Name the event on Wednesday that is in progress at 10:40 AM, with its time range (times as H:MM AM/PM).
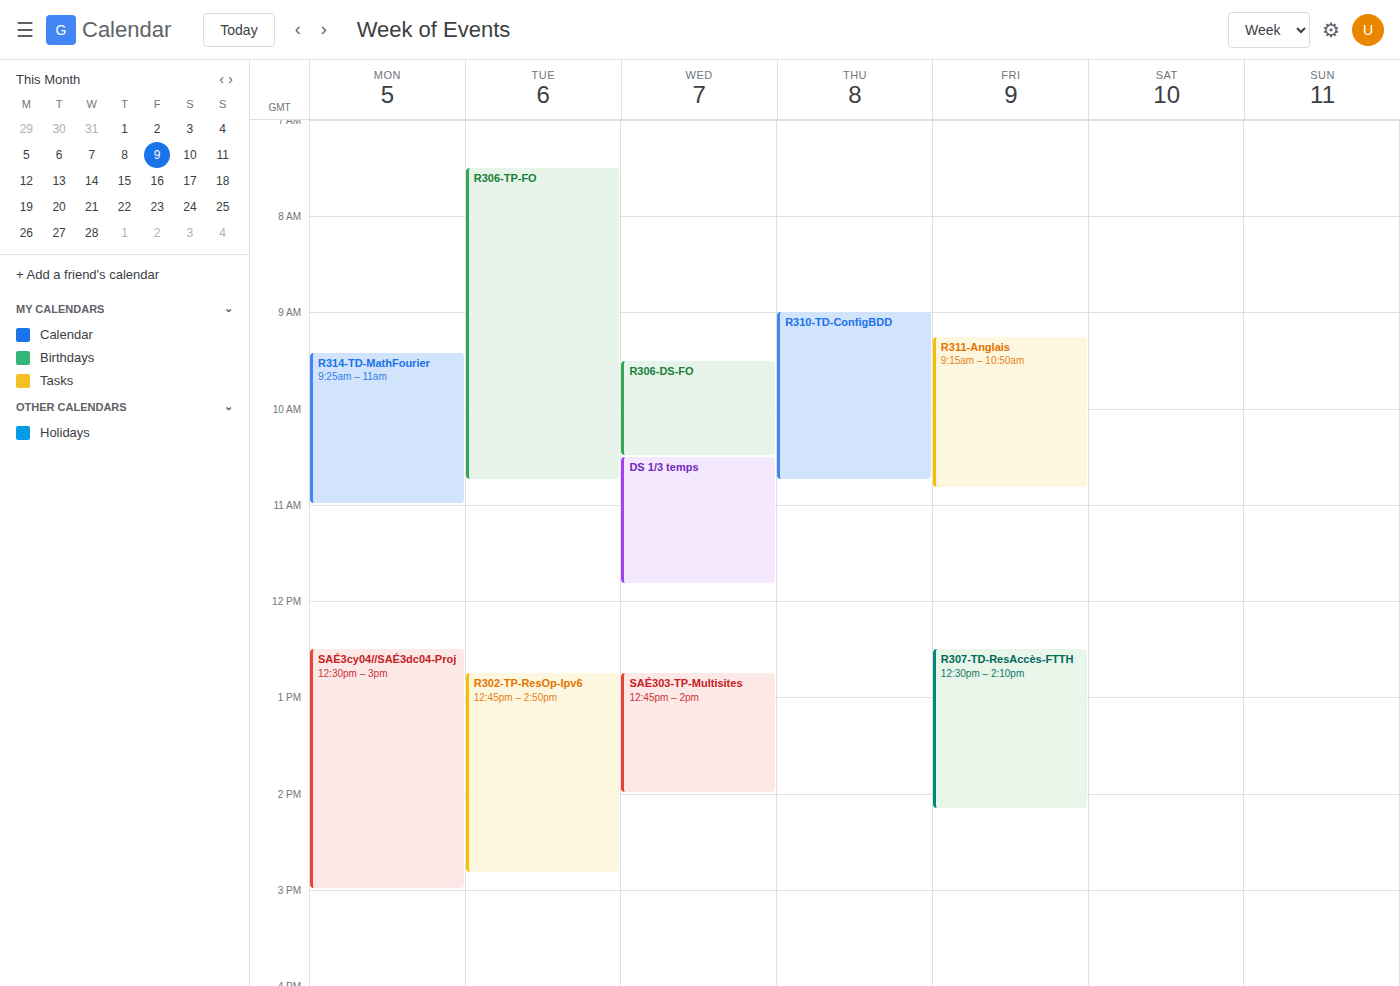
"DS 1/3 temps", 10:30 AM to 11:50 AM